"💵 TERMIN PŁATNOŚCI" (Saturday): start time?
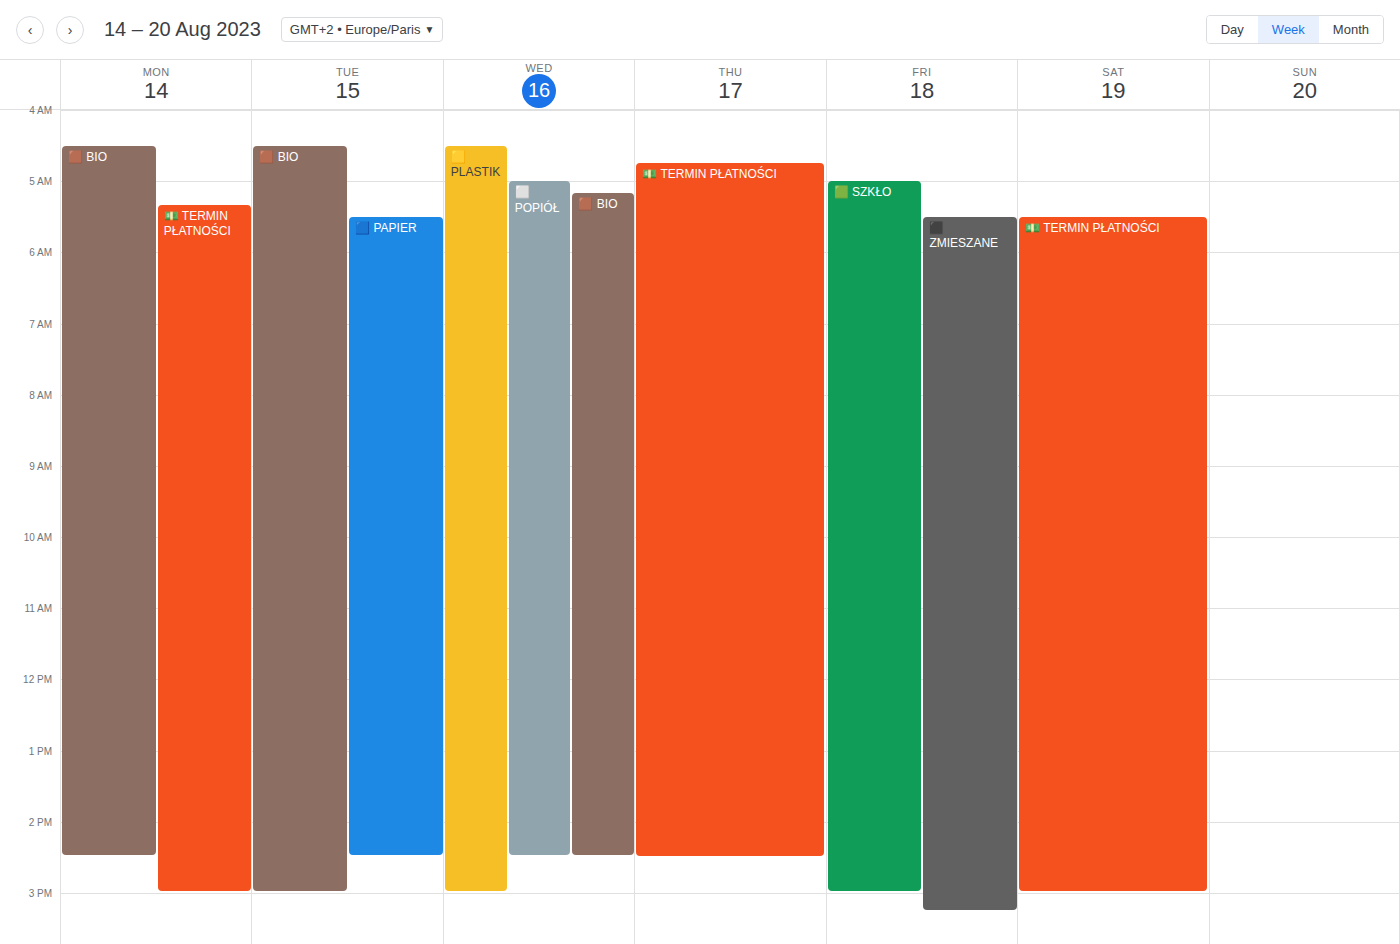
05:30